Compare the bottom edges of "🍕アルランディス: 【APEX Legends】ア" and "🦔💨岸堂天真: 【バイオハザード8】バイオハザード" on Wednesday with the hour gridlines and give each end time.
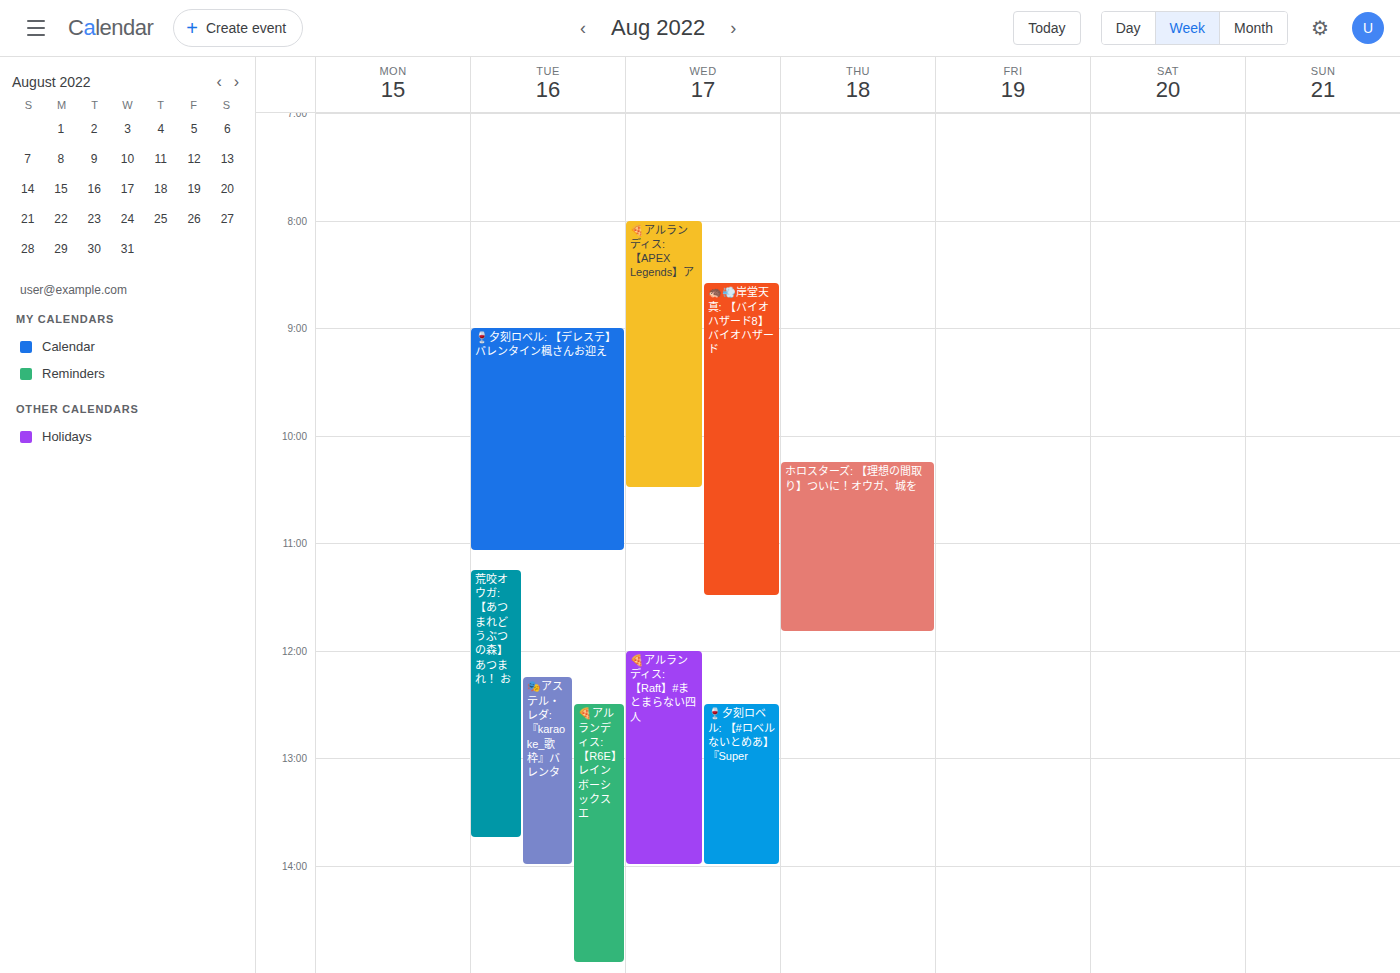
"🍕アルランディス: 【APEX Legends】ア": 10:30 AM, halfway between the 10 AM and 11 AM lines. "🦔💨岸堂天真: 【バイオハザード8】バイオハザード": 11:30 AM, halfway between the 11 AM and 12 PM lines.